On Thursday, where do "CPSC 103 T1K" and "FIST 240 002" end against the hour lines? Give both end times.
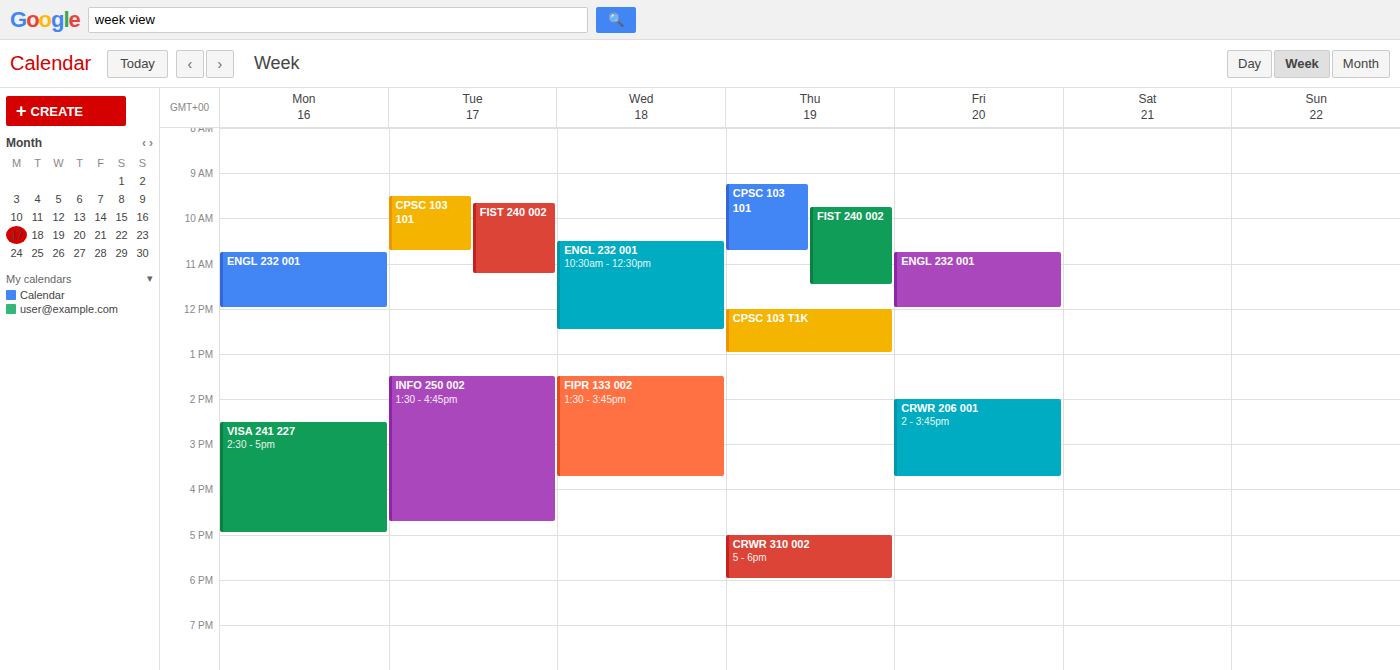
"CPSC 103 T1K": 1:00 PM, exactly on the 1 PM line. "FIST 240 002": 11:30 AM, halfway between the 11 AM and 12 PM lines.